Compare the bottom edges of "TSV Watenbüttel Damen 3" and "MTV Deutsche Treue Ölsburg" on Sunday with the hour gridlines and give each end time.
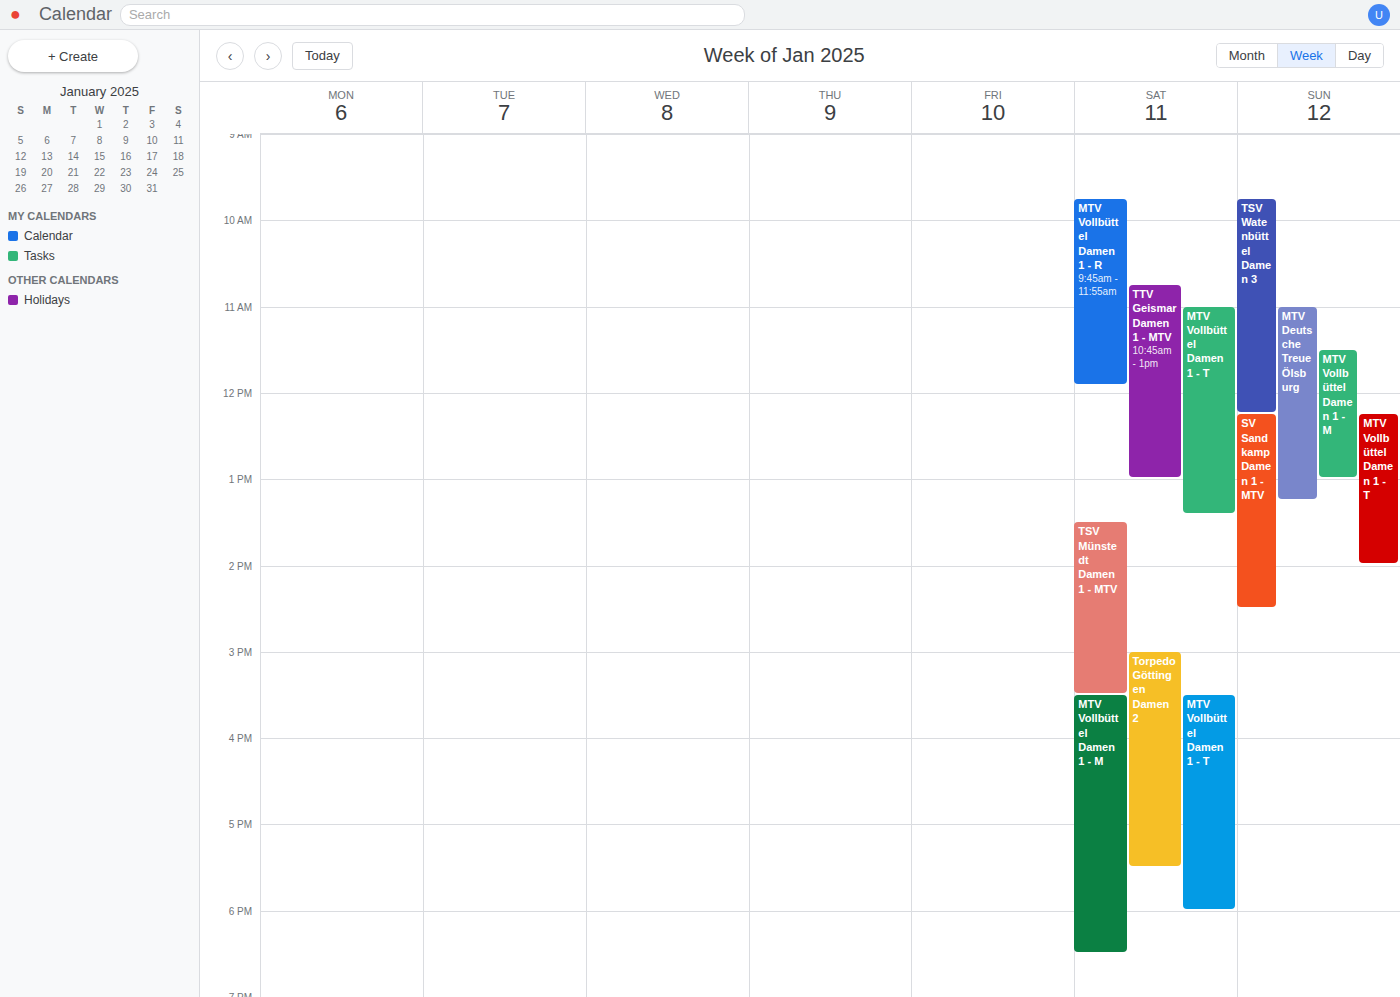
"TSV Watenbüttel Damen 3": 12:15 PM, neither: a quarter of the way from the 12 PM line to the 1 PM line. "MTV Deutsche Treue Ölsburg": 1:15 PM, neither: a quarter of the way from the 1 PM line to the 2 PM line.